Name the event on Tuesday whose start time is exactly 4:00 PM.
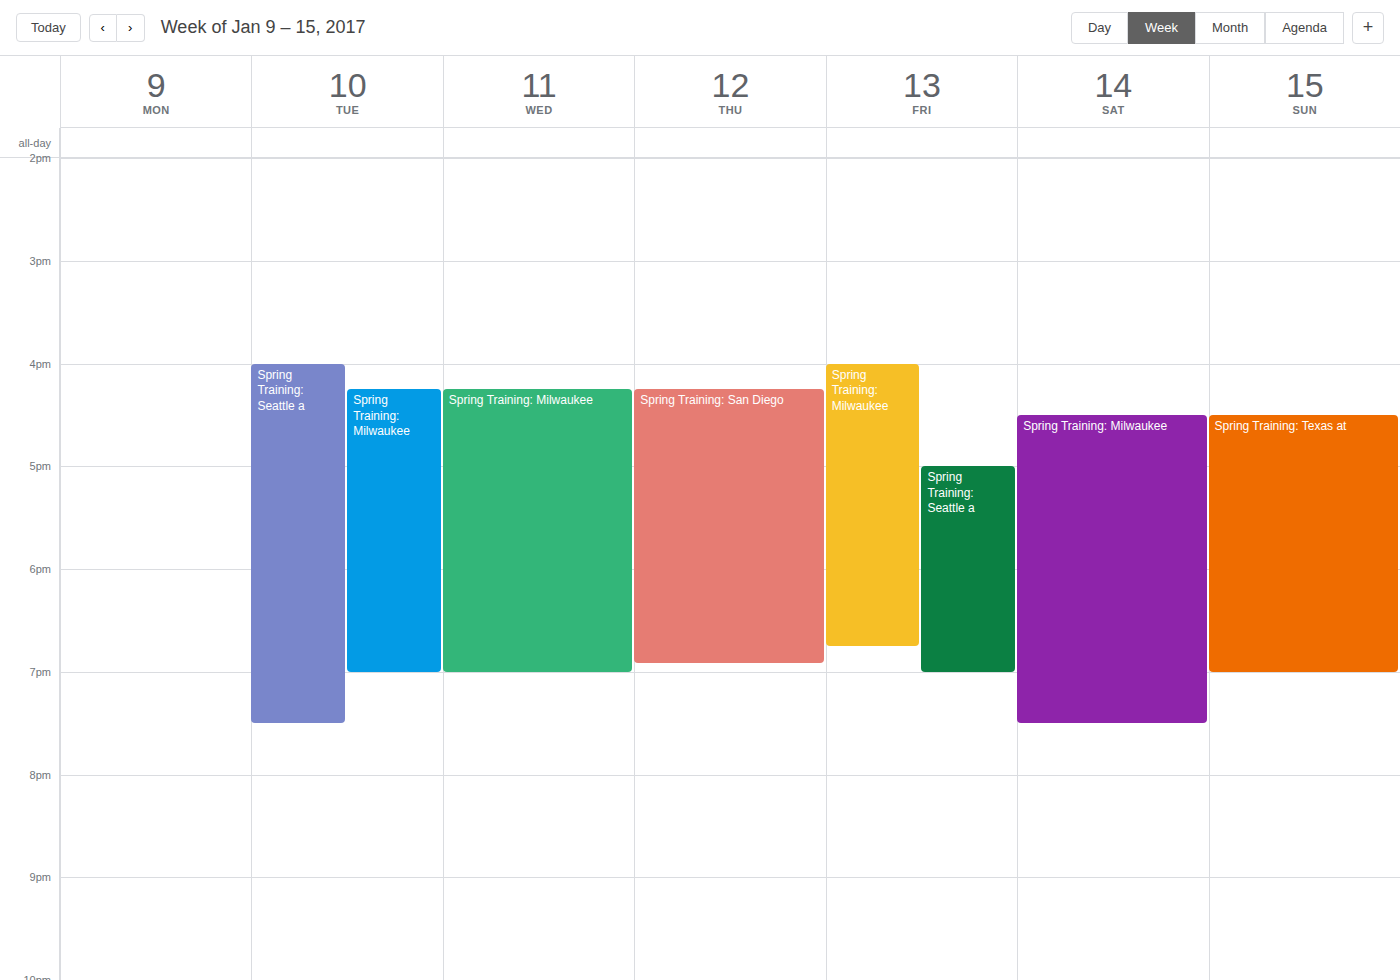
"Spring Training: Seattle a"